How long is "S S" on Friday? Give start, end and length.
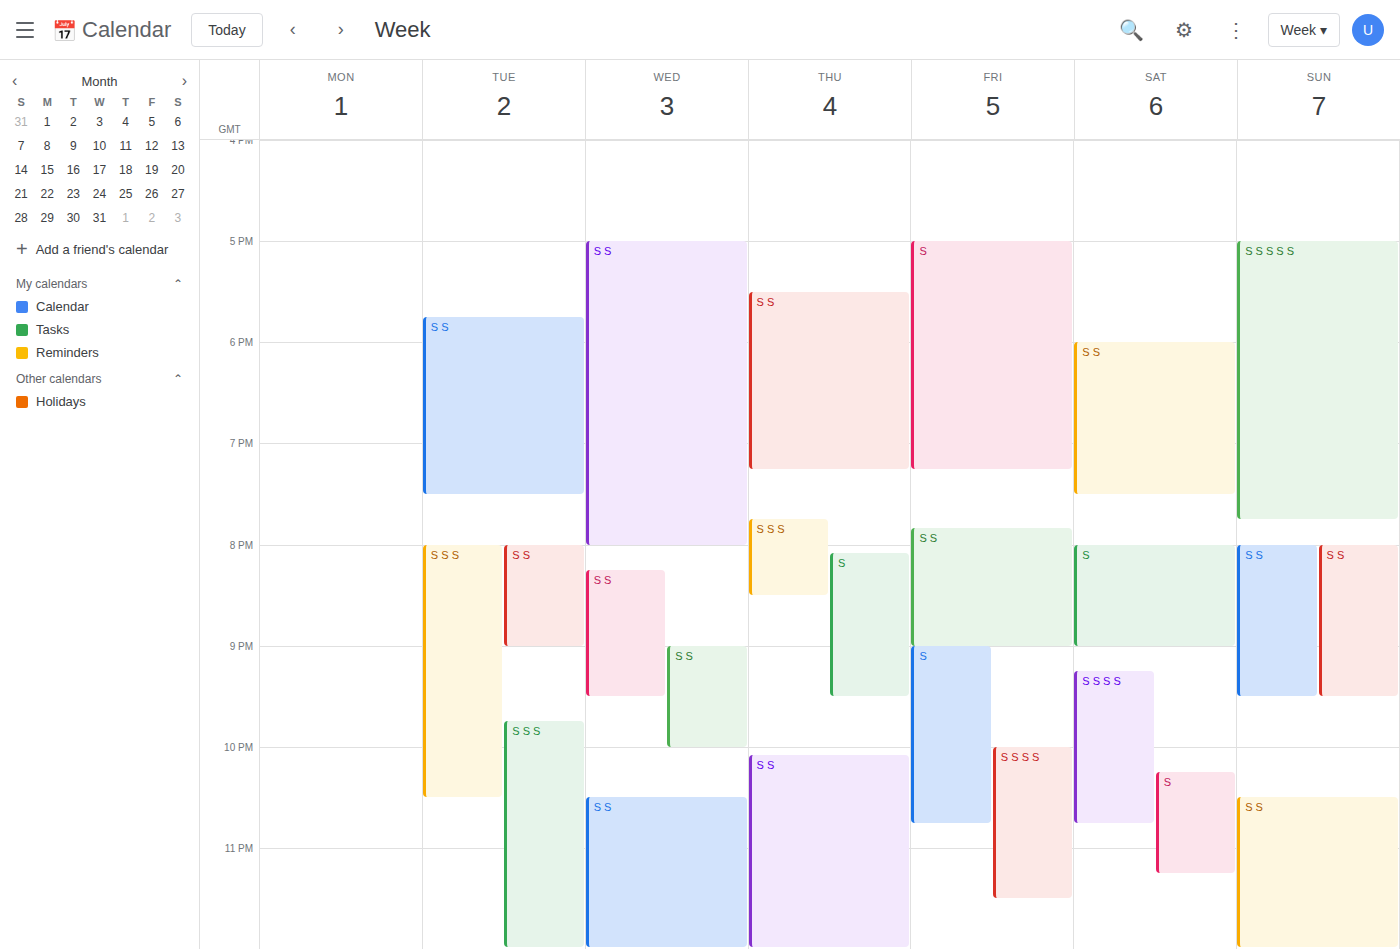
7:50 PM to 9:00 PM, 1 hour 10 minutes